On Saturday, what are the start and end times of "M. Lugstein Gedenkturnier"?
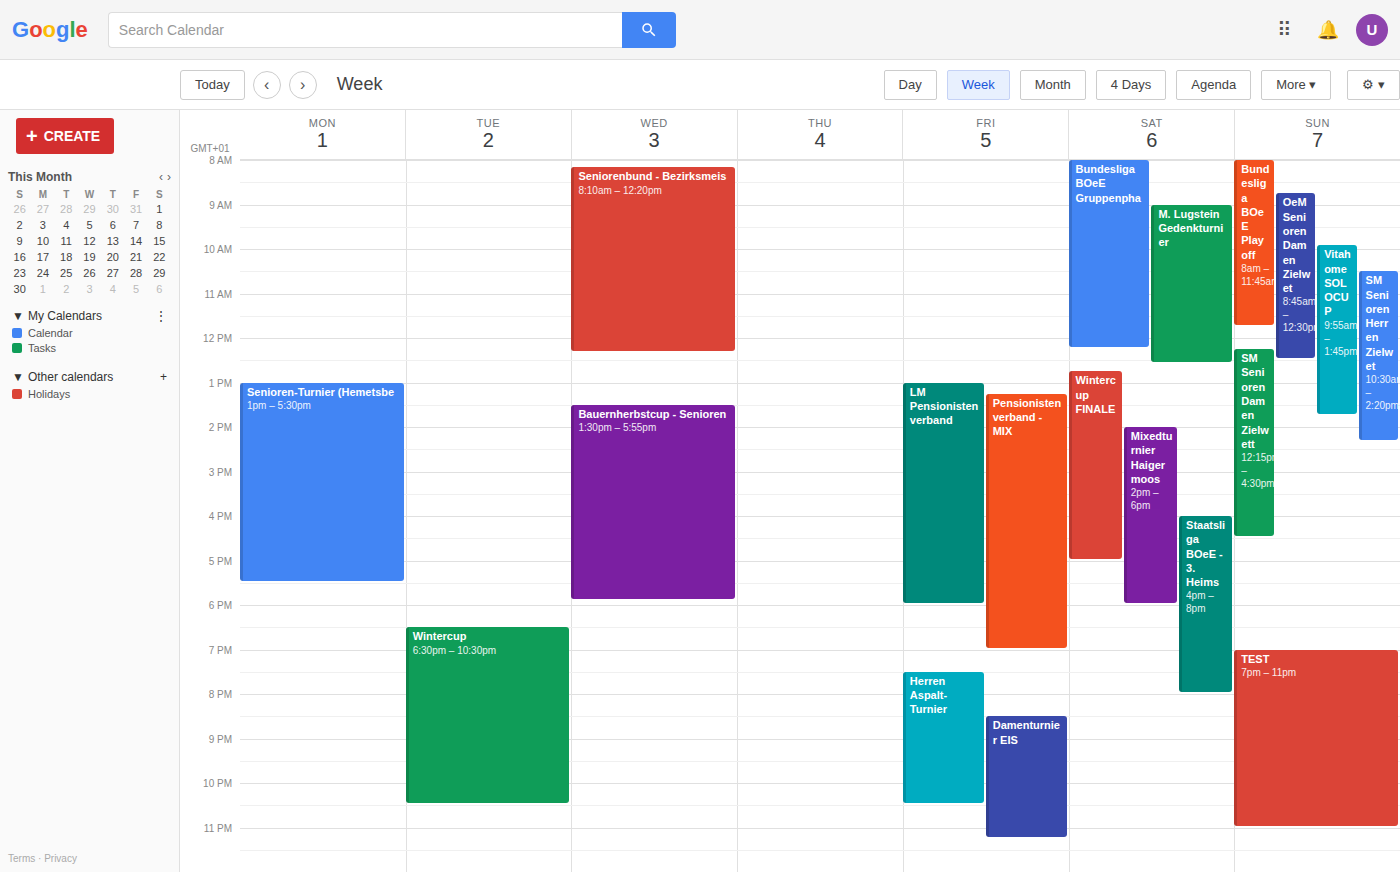
9:00 AM to 12:35 PM